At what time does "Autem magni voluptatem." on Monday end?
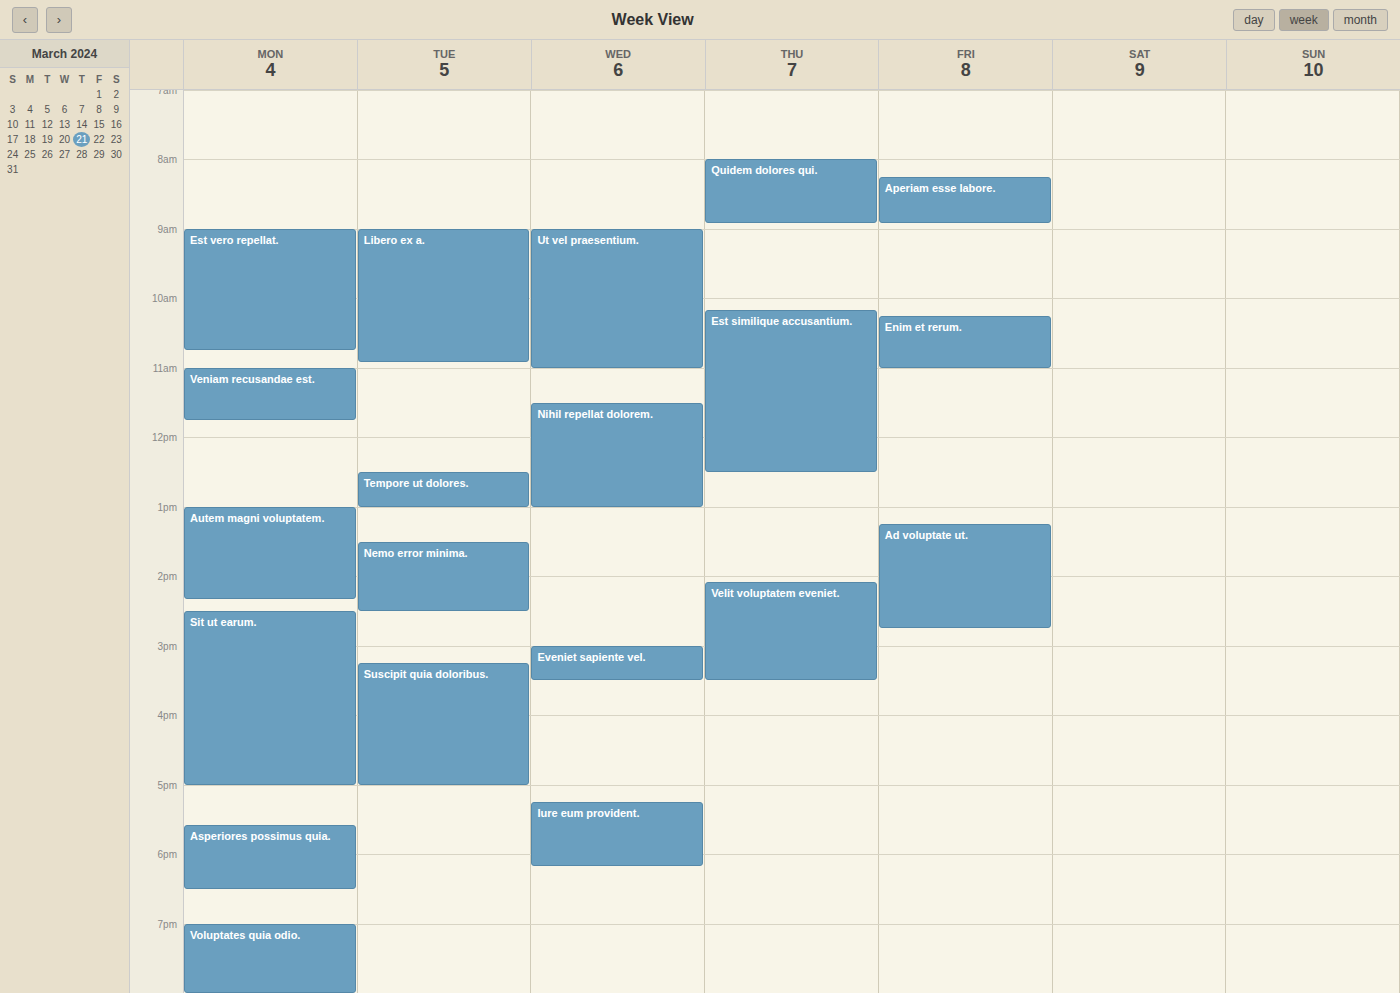
2:20 PM